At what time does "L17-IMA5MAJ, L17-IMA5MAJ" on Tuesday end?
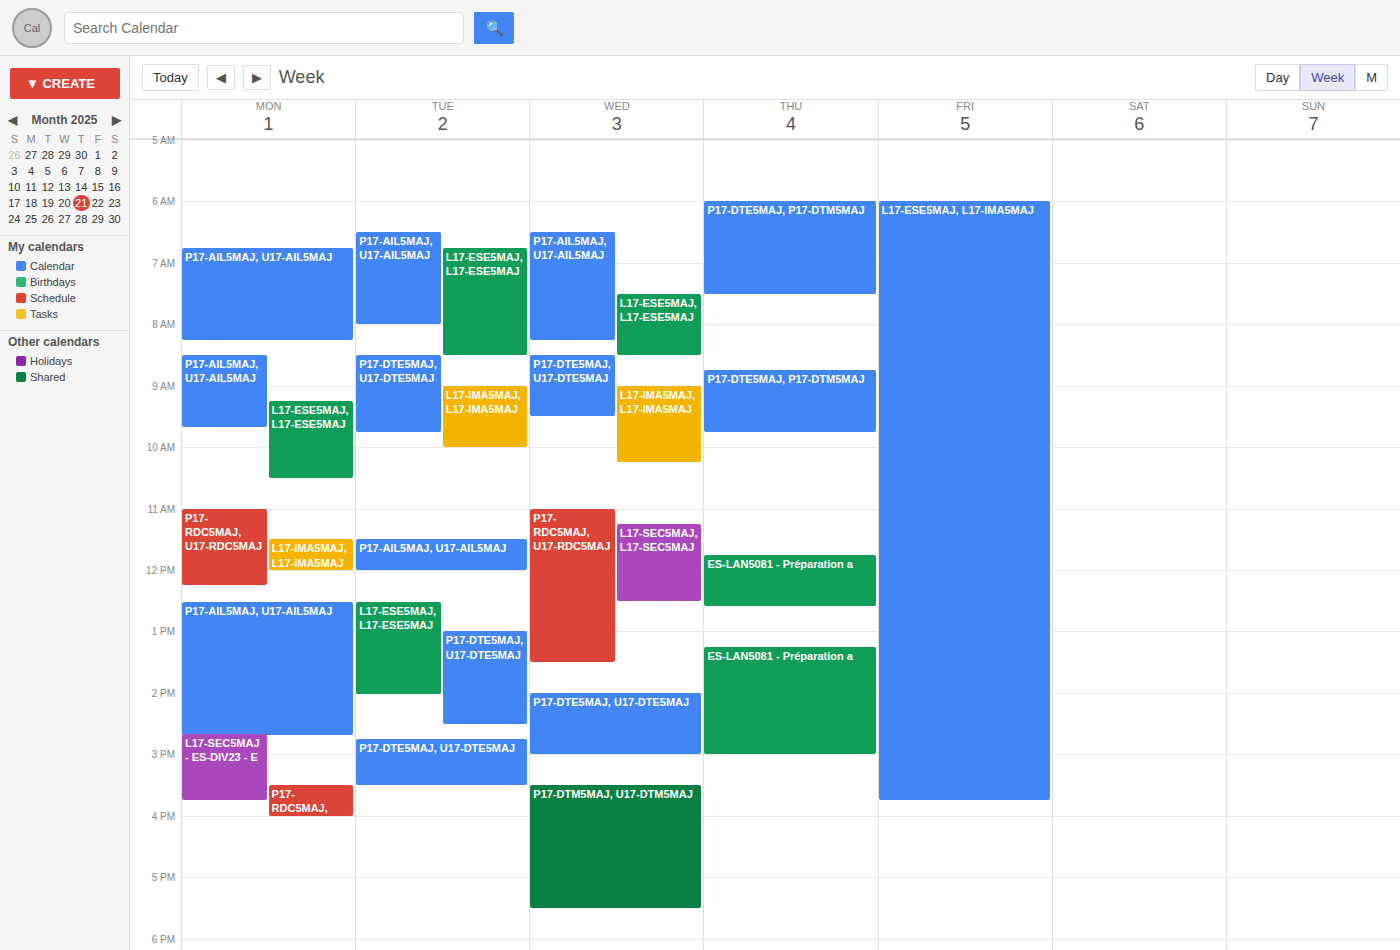
10:00